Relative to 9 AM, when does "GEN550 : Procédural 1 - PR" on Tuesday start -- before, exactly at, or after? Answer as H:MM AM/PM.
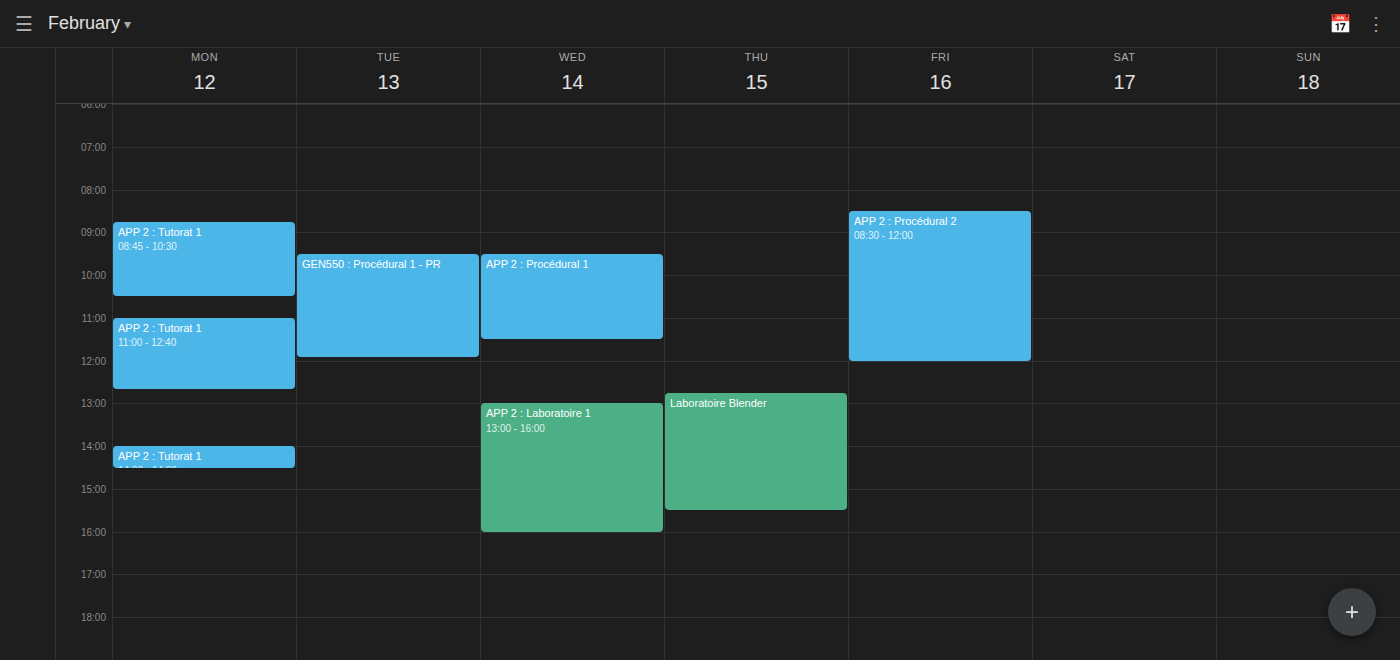
9:30 AM -- after 9 AM, 30 minutes below the 9 AM line.